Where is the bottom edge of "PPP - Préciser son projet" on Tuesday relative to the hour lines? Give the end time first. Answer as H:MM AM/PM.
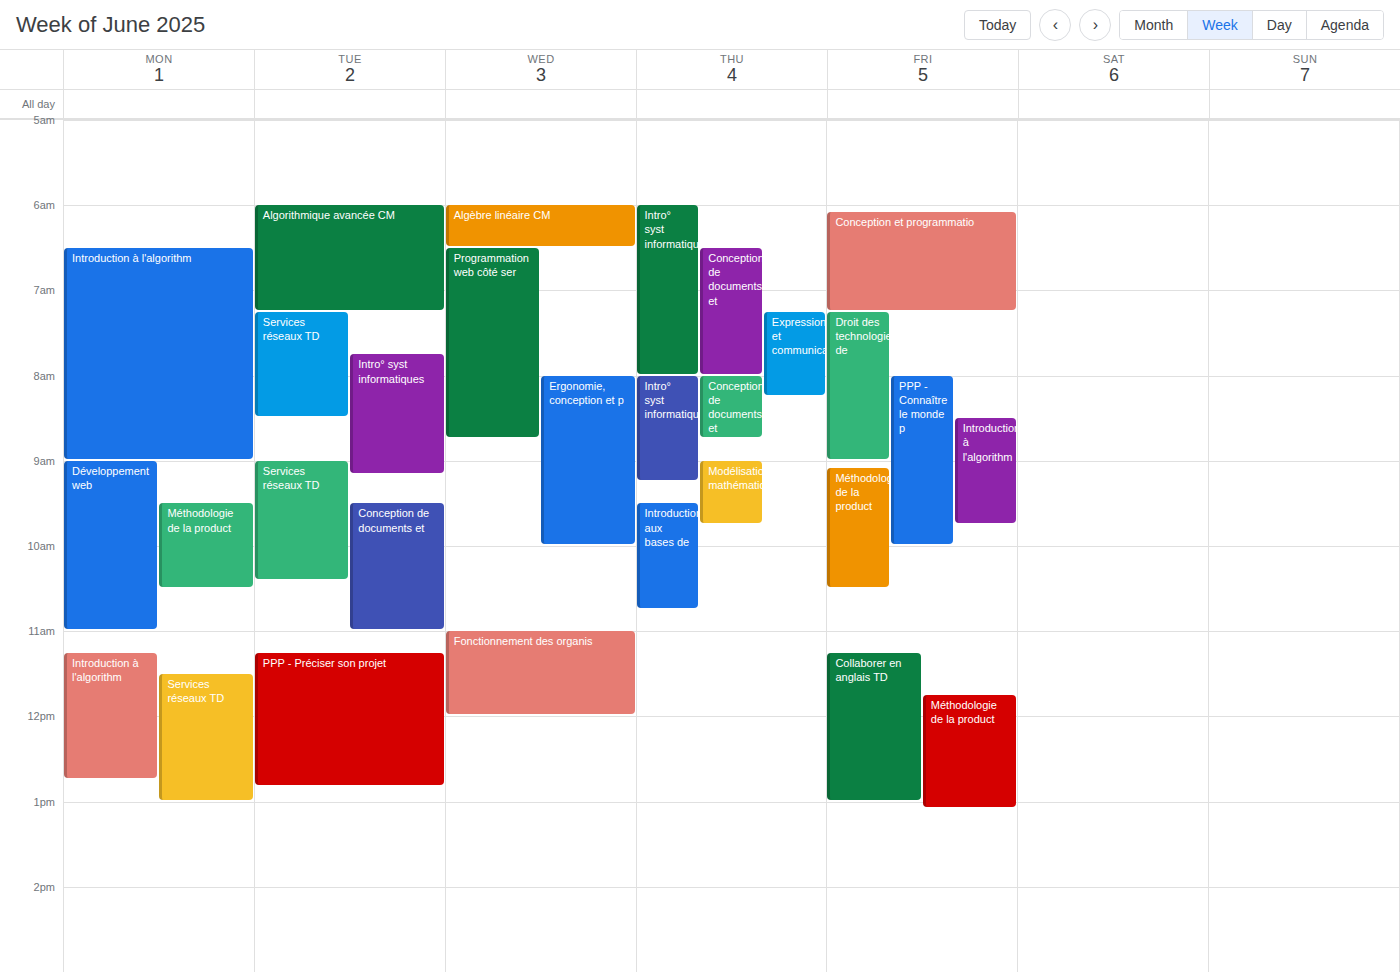
12:50 PM -- neither: 50 minutes below the 12 PM line and 10 minutes above the 1 PM line.